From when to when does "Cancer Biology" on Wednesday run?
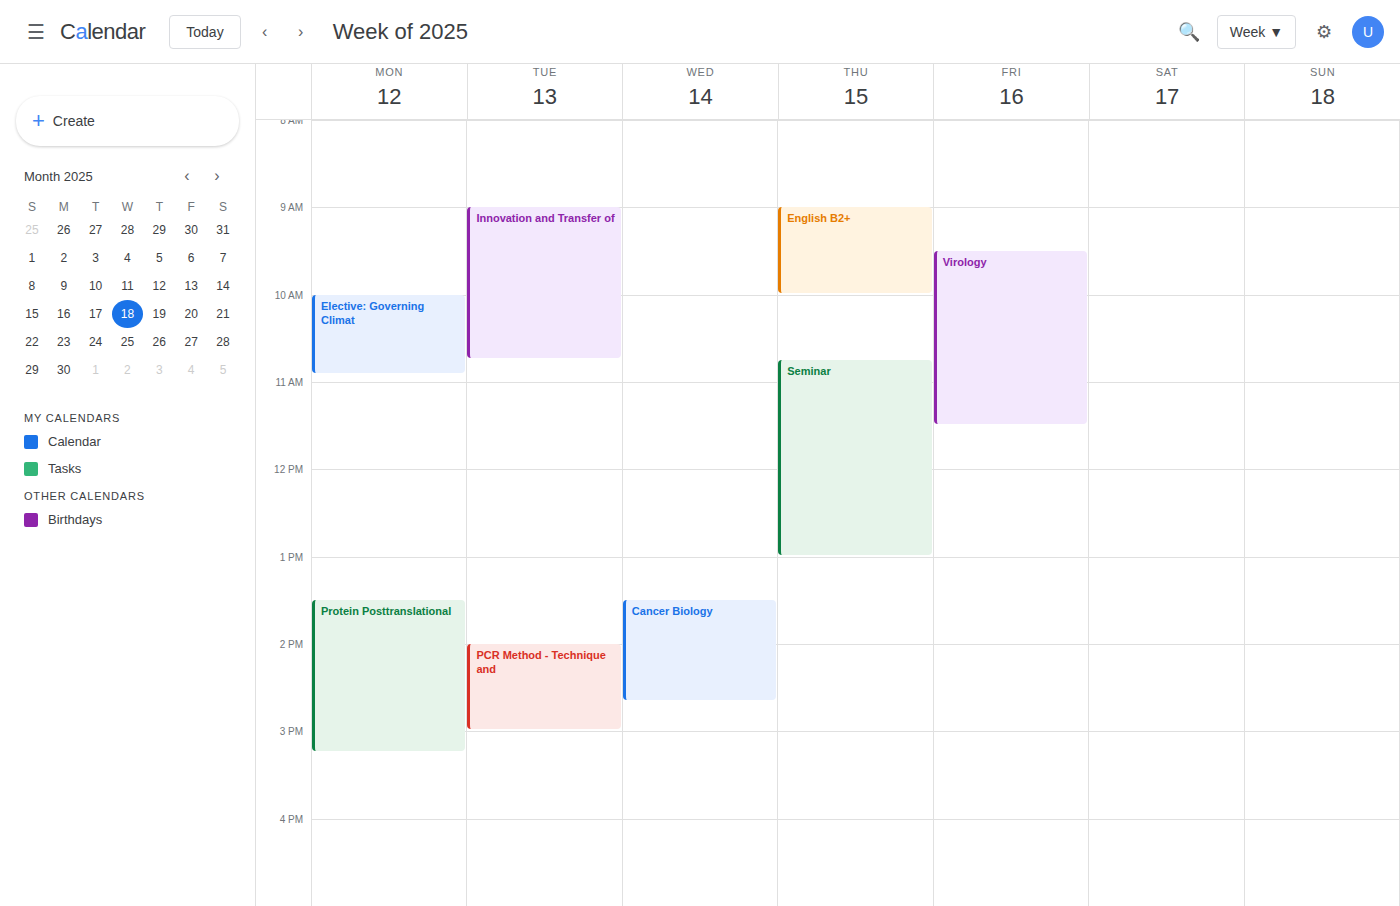
1:30 PM to 2:40 PM